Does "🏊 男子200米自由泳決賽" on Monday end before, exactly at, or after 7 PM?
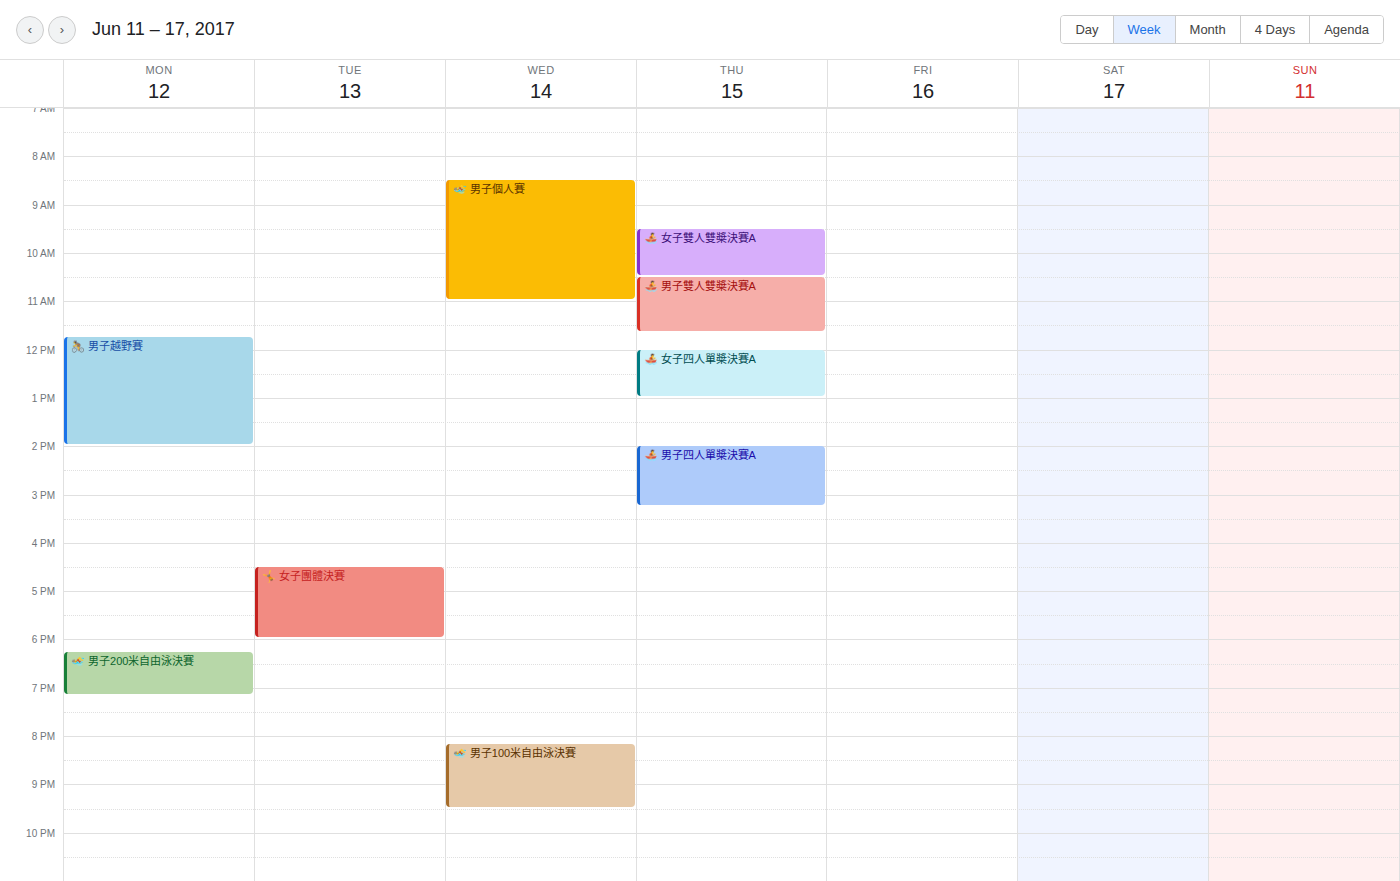
7:10 PM -- after 7 PM, 10 minutes below the 7 PM line.